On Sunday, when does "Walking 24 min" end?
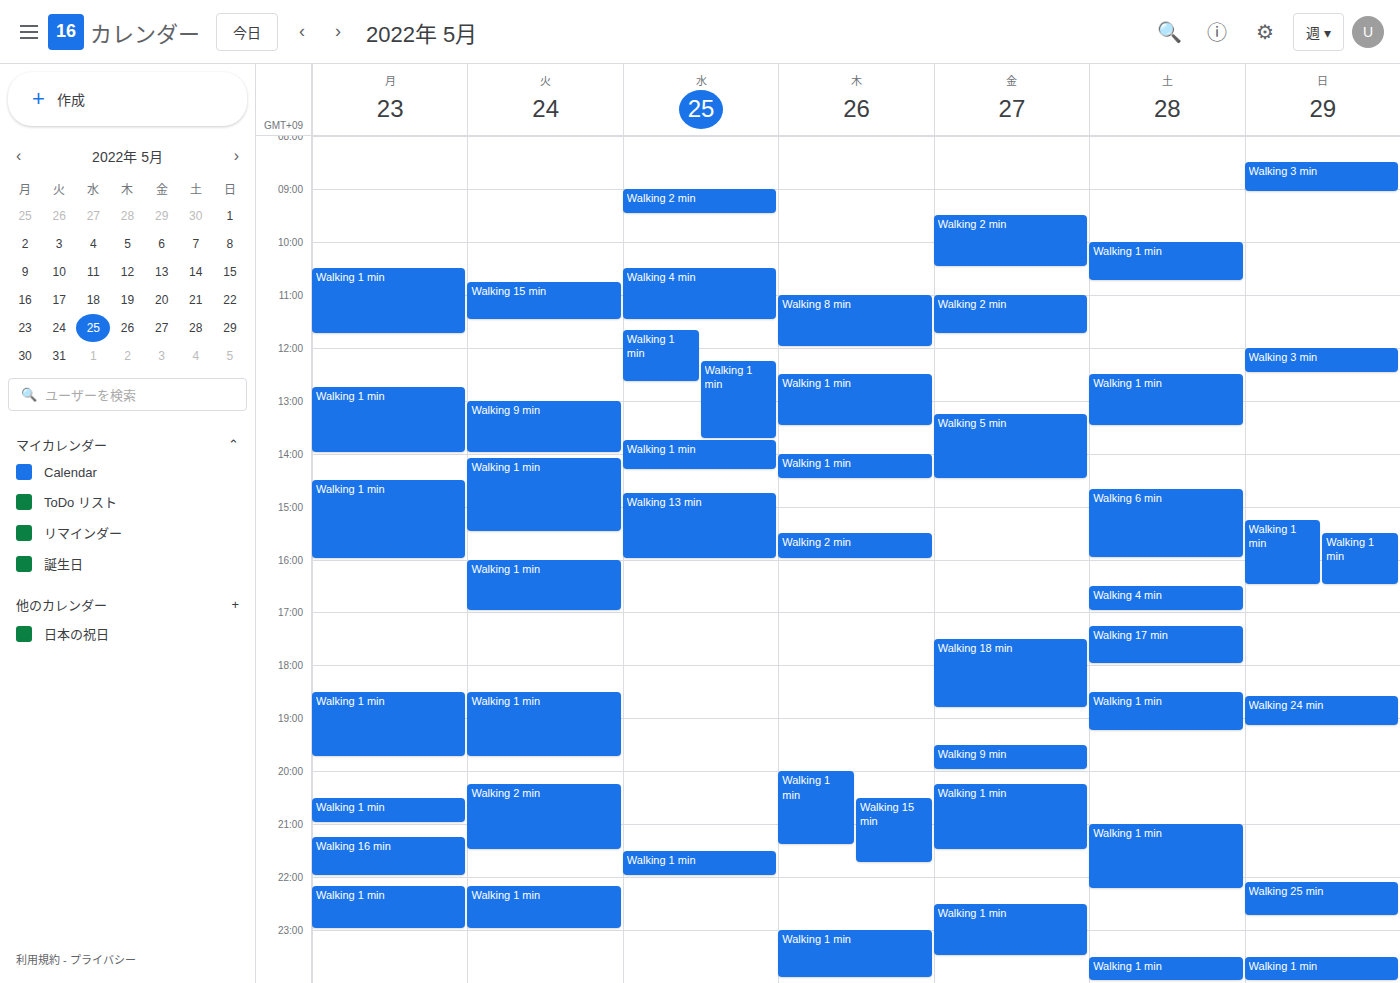
7:10 PM